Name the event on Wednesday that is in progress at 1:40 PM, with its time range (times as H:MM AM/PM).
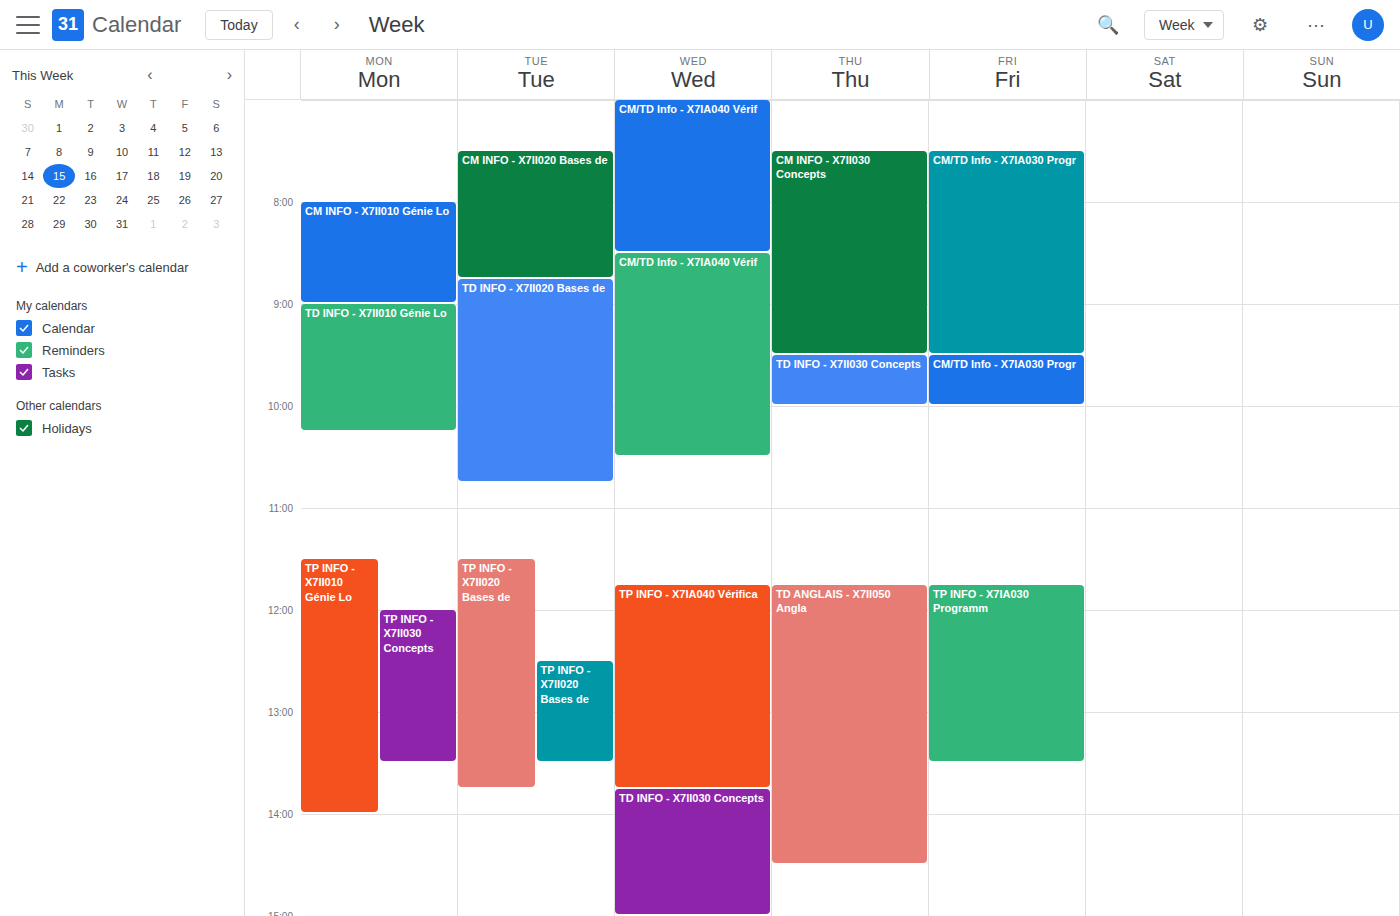
"TP INFO - X7IA040 Vérifica", 11:45 AM to 1:45 PM